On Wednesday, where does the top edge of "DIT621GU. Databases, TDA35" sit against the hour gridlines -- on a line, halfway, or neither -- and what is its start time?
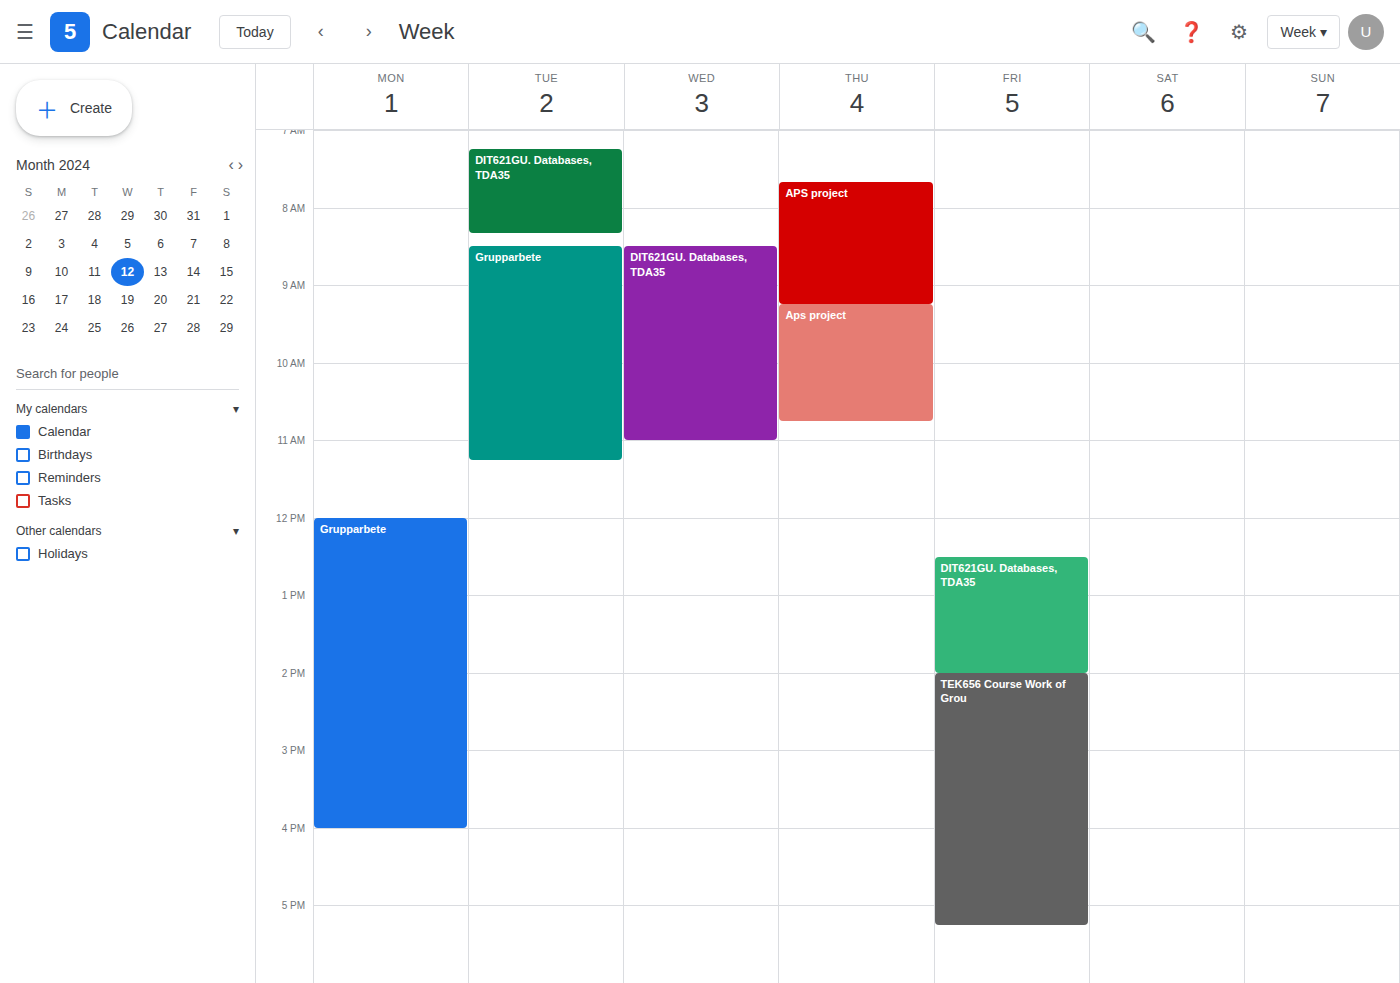
8:30 AM -- halfway between the 8 AM and 9 AM lines.